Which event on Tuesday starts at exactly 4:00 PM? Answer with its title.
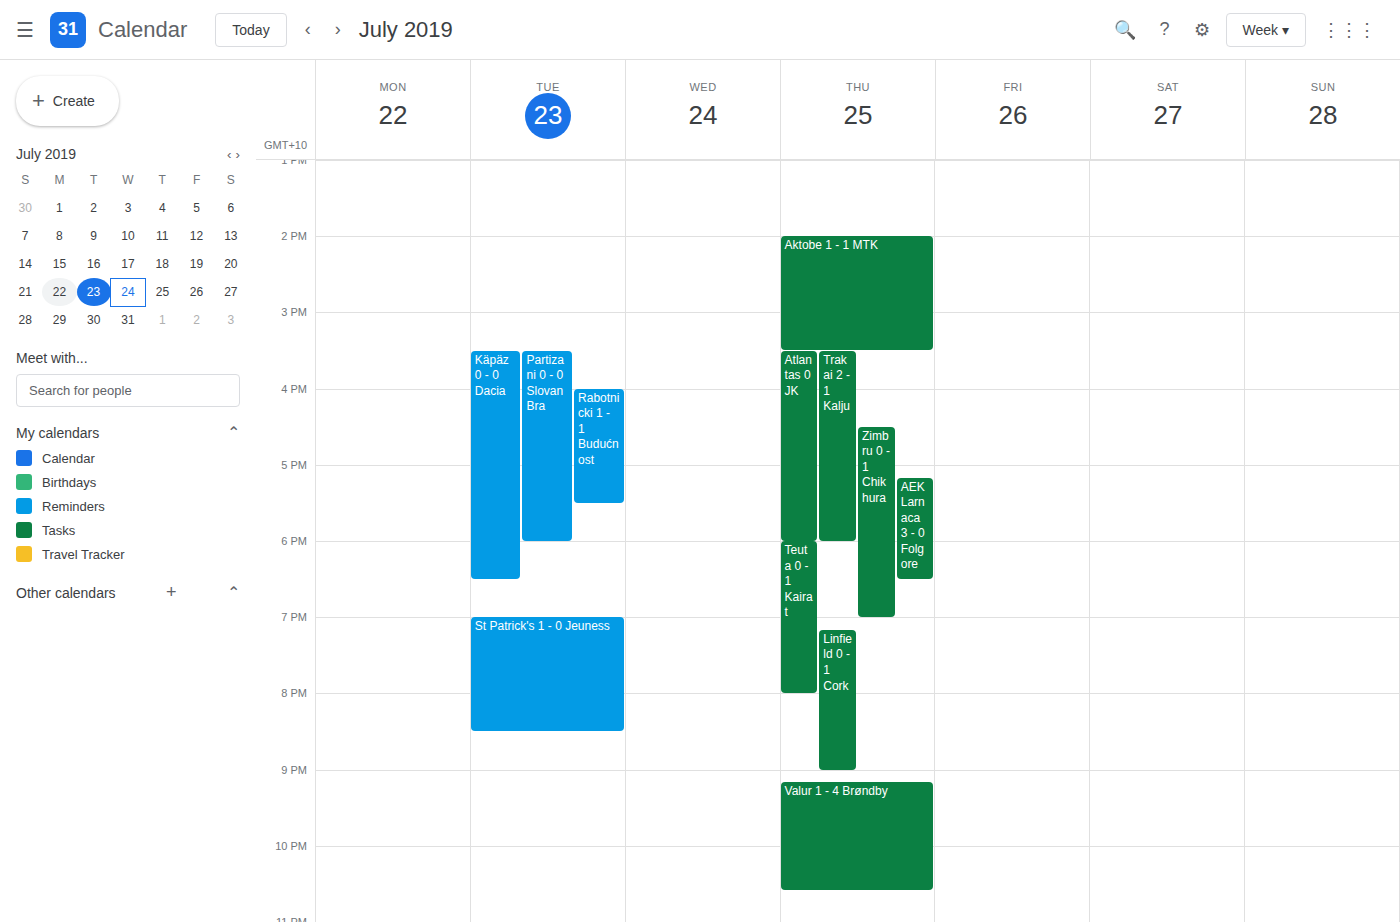
"Rabotnicki 1 - 1 Budućnost"